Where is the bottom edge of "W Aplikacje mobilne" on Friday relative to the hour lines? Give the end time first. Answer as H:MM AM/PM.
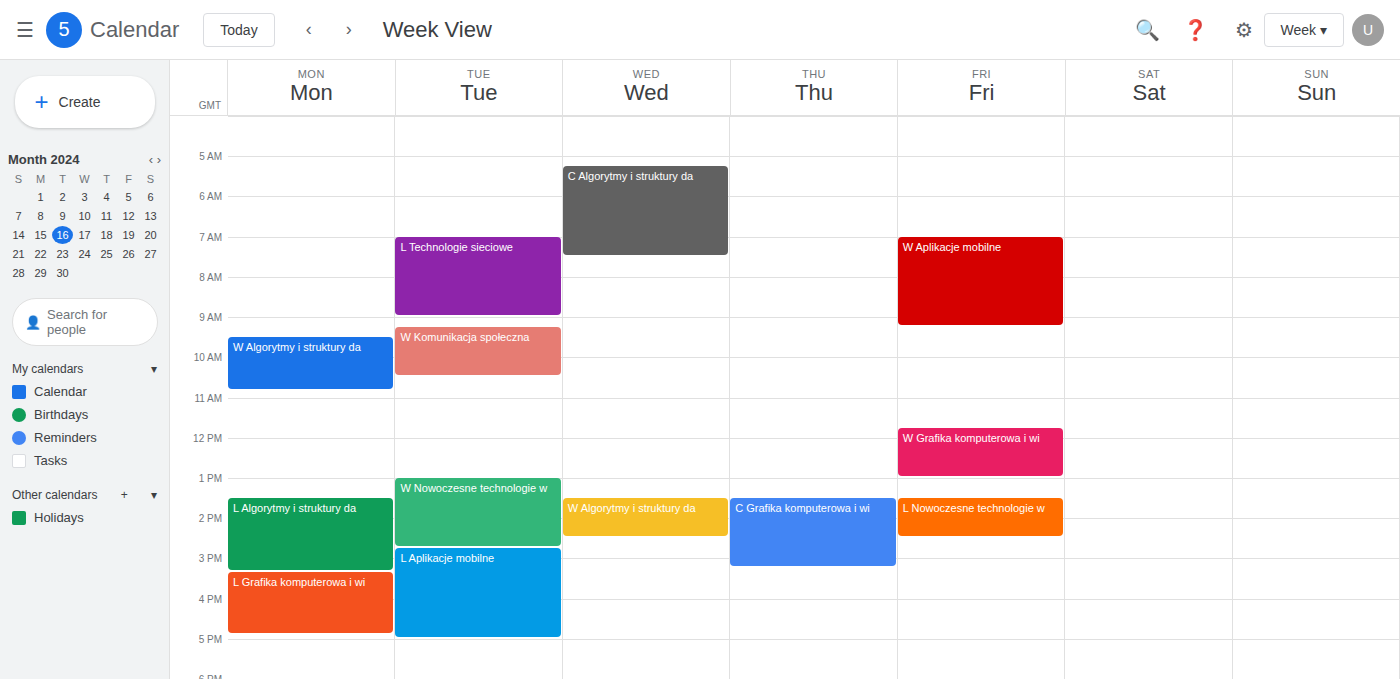
9:15 AM -- neither: a quarter of the way from the 9 AM line to the 10 AM line.